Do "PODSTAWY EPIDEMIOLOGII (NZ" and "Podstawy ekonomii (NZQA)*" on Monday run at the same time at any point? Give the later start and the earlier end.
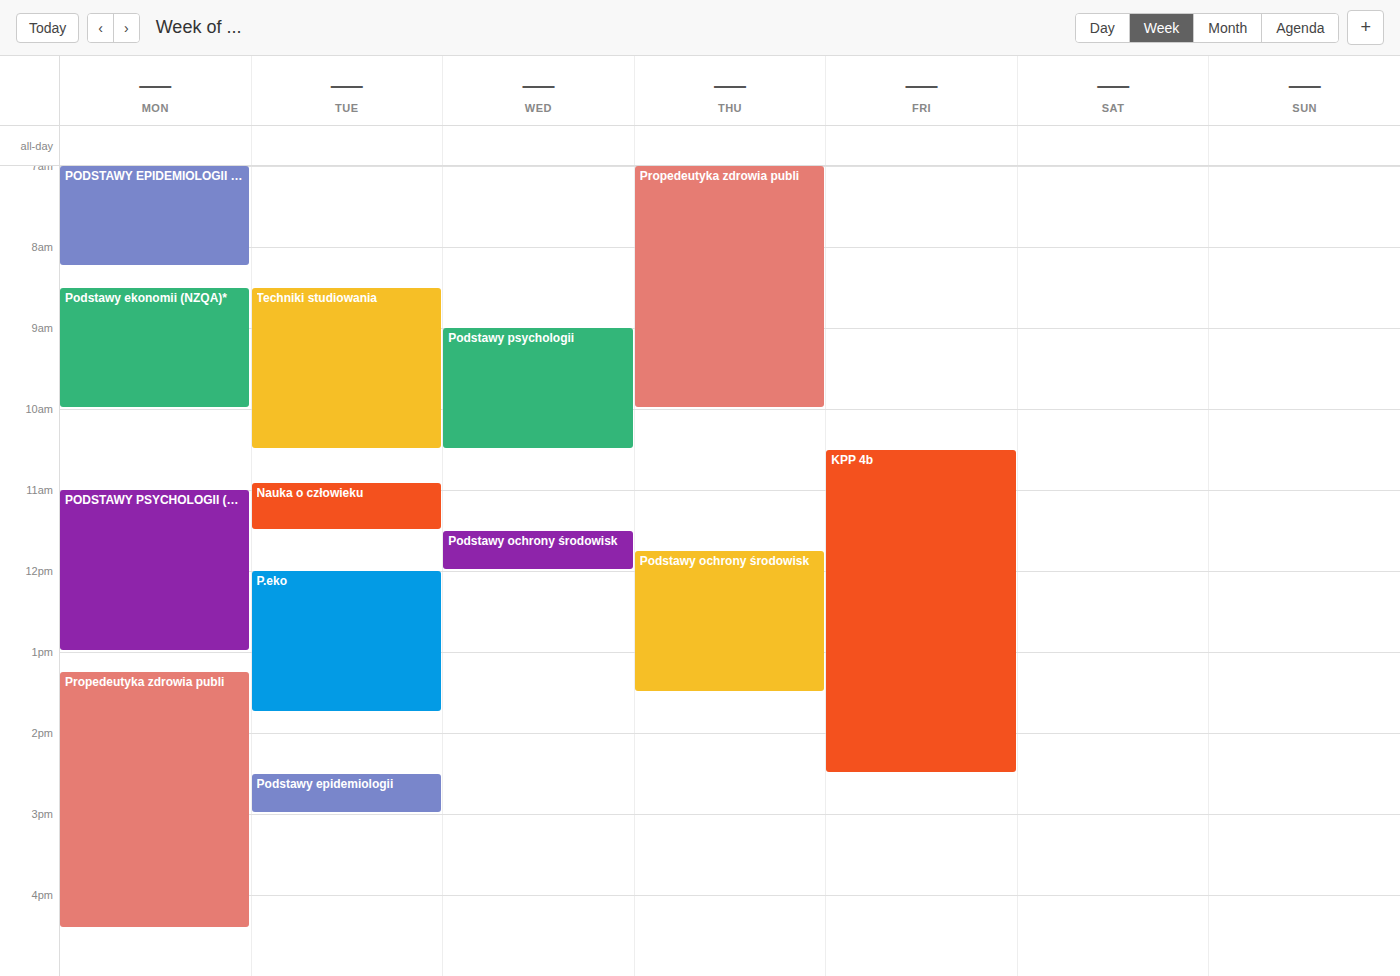
"PODSTAWY EPIDEMIOLOGII (NZ" ends at 8:15 AM and "Podstawy ekonomii (NZQA)*" starts at 8:30 AM -- no overlap.